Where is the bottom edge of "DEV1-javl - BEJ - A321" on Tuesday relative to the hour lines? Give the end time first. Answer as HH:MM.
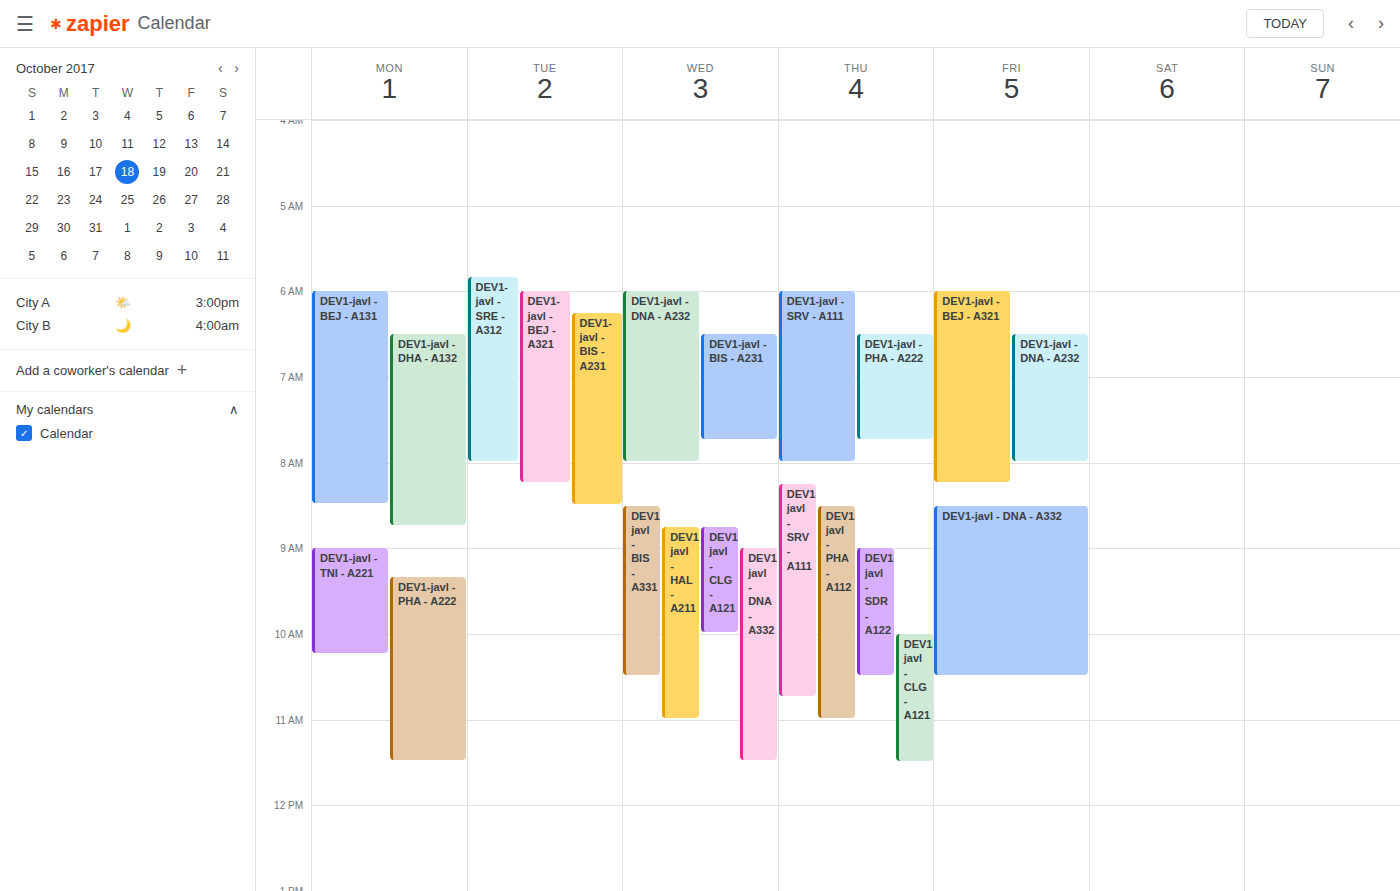
08:15 -- neither: a quarter of the way from the 08:00 line to the 09:00 line.